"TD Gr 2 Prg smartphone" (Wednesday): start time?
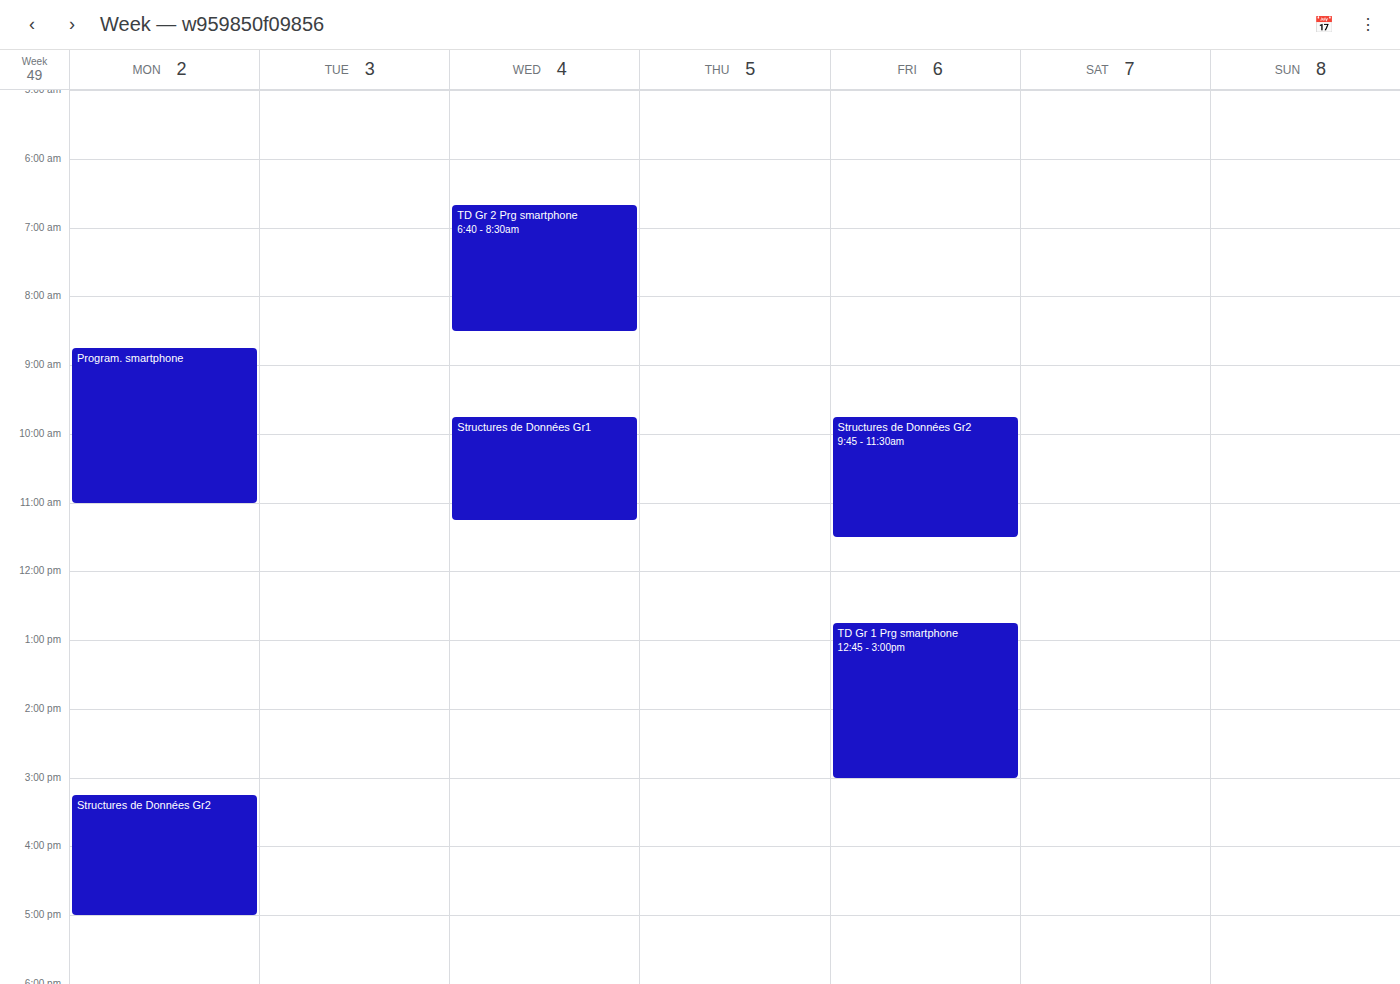
6:40 AM